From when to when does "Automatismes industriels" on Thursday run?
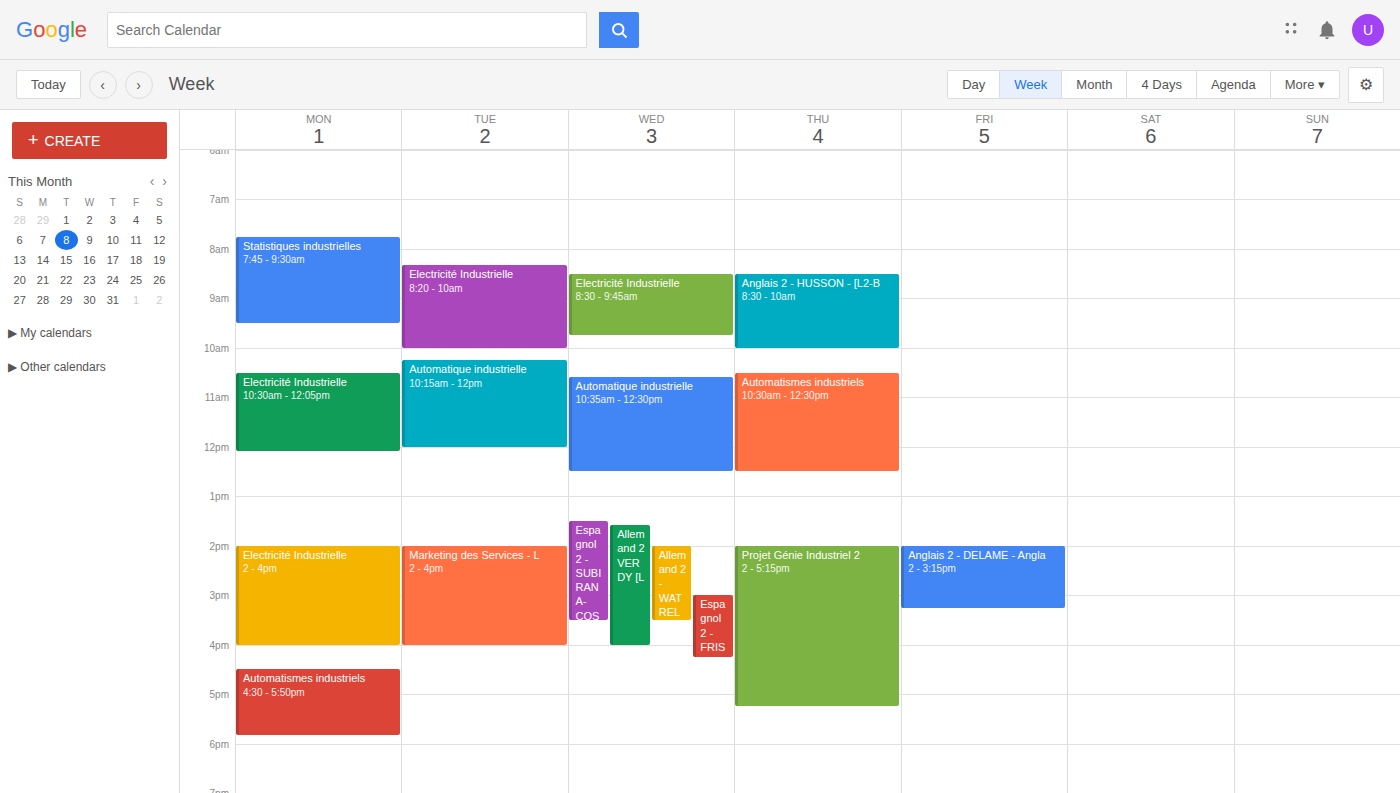
10:30 to 12:30